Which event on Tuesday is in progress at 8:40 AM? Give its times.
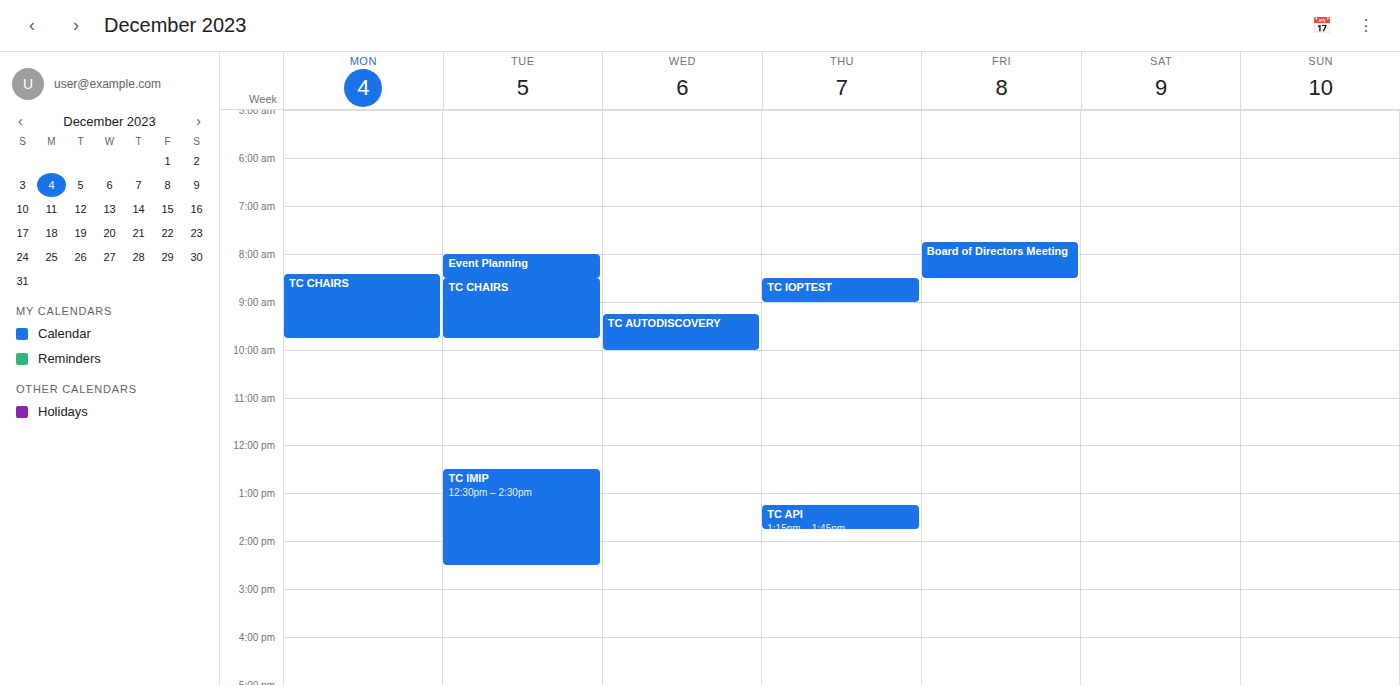
"TC CHAIRS", 8:30 AM to 9:45 AM